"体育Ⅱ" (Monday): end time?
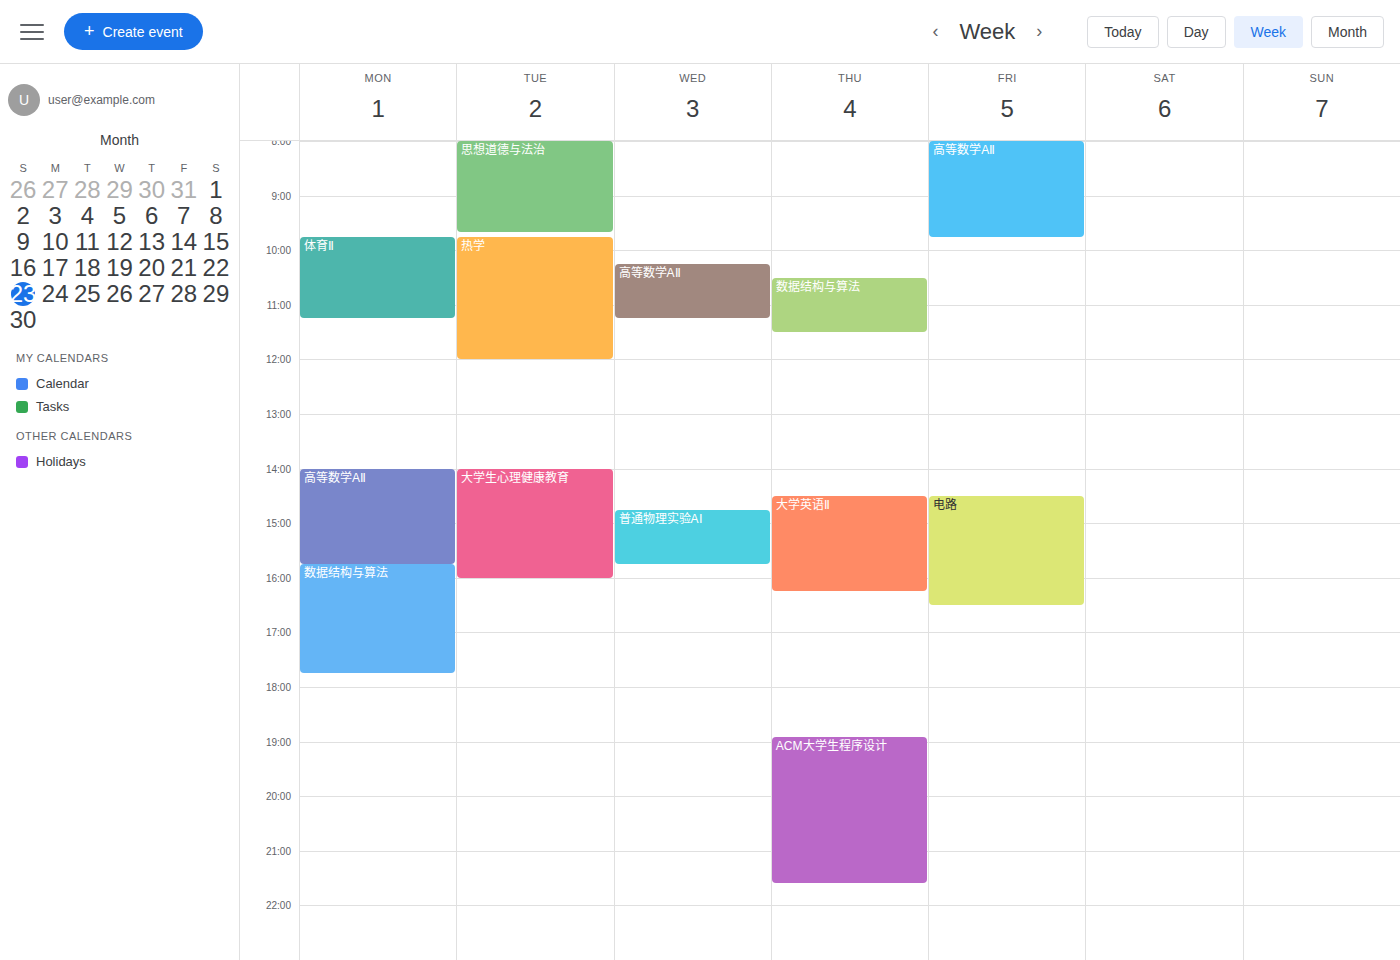
11:15 AM